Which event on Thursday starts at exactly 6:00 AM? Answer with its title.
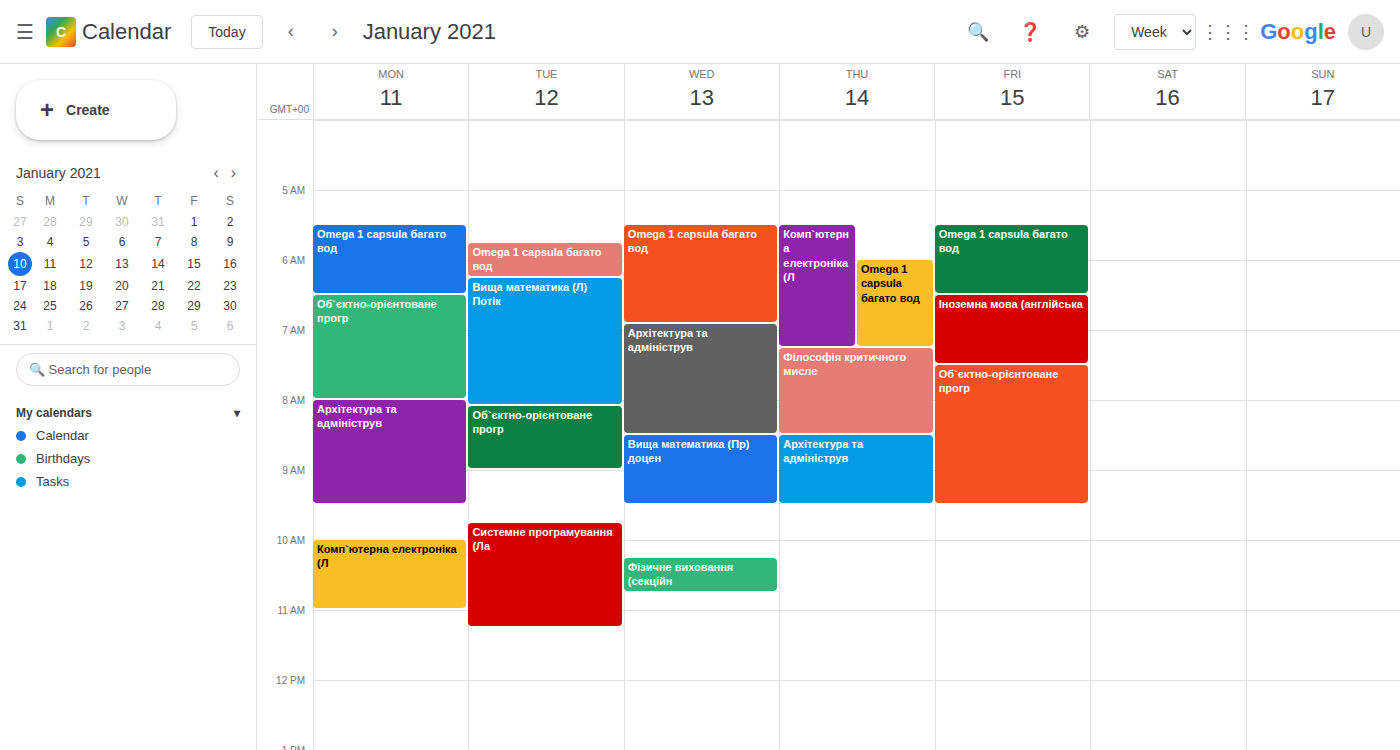
"Omega 1 capsula багато вод"